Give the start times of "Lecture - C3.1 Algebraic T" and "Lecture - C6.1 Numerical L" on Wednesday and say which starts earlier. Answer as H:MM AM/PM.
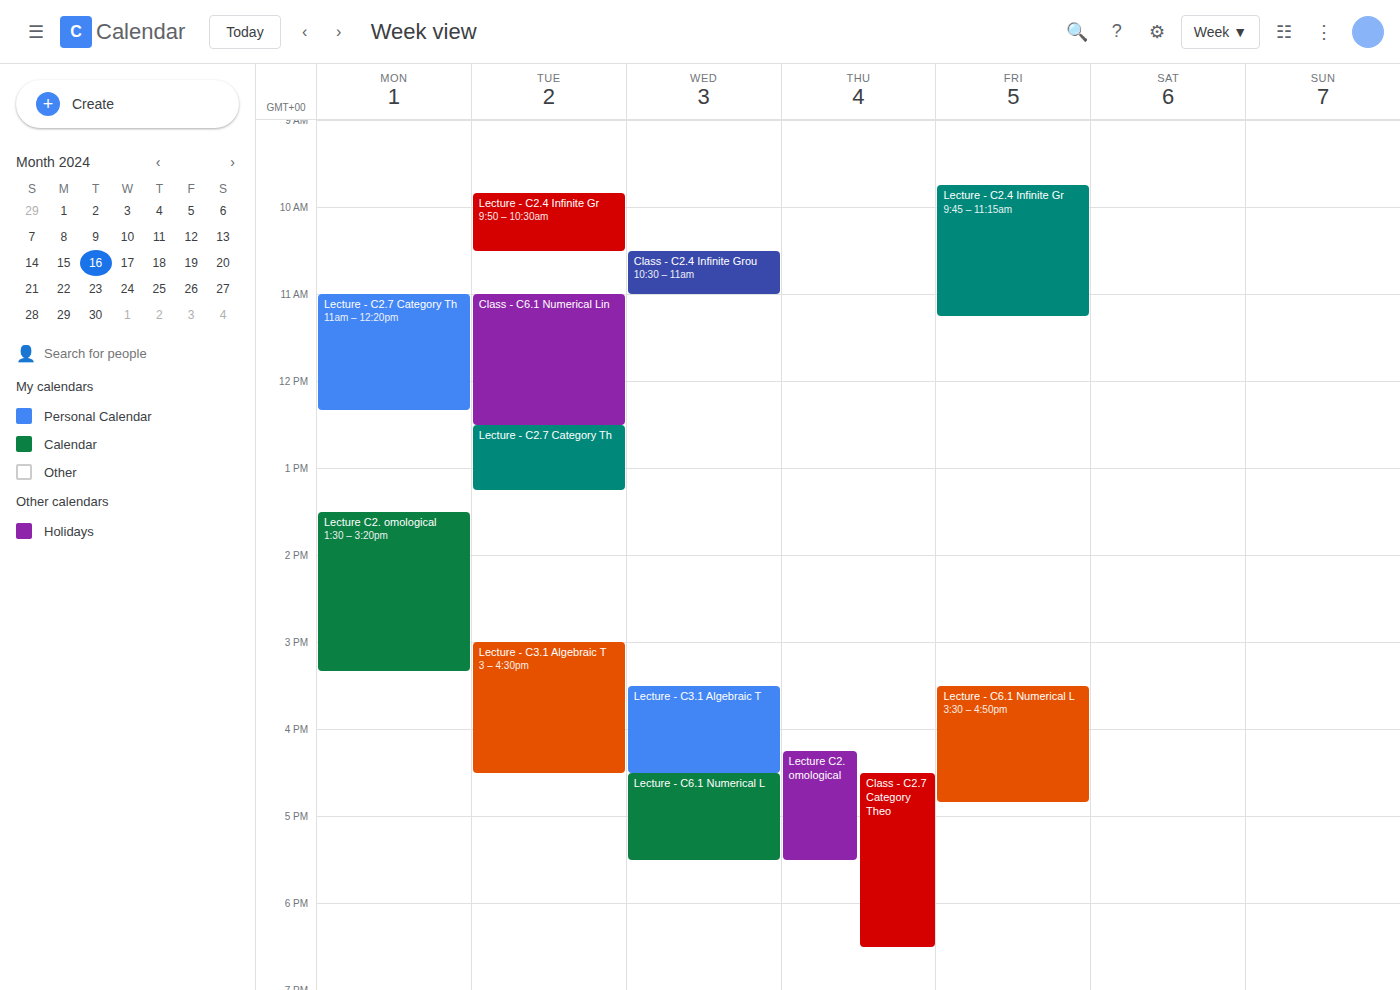
"Lecture - C3.1 Algebraic T" 3:30 PM; "Lecture - C6.1 Numerical L" 4:30 PM.